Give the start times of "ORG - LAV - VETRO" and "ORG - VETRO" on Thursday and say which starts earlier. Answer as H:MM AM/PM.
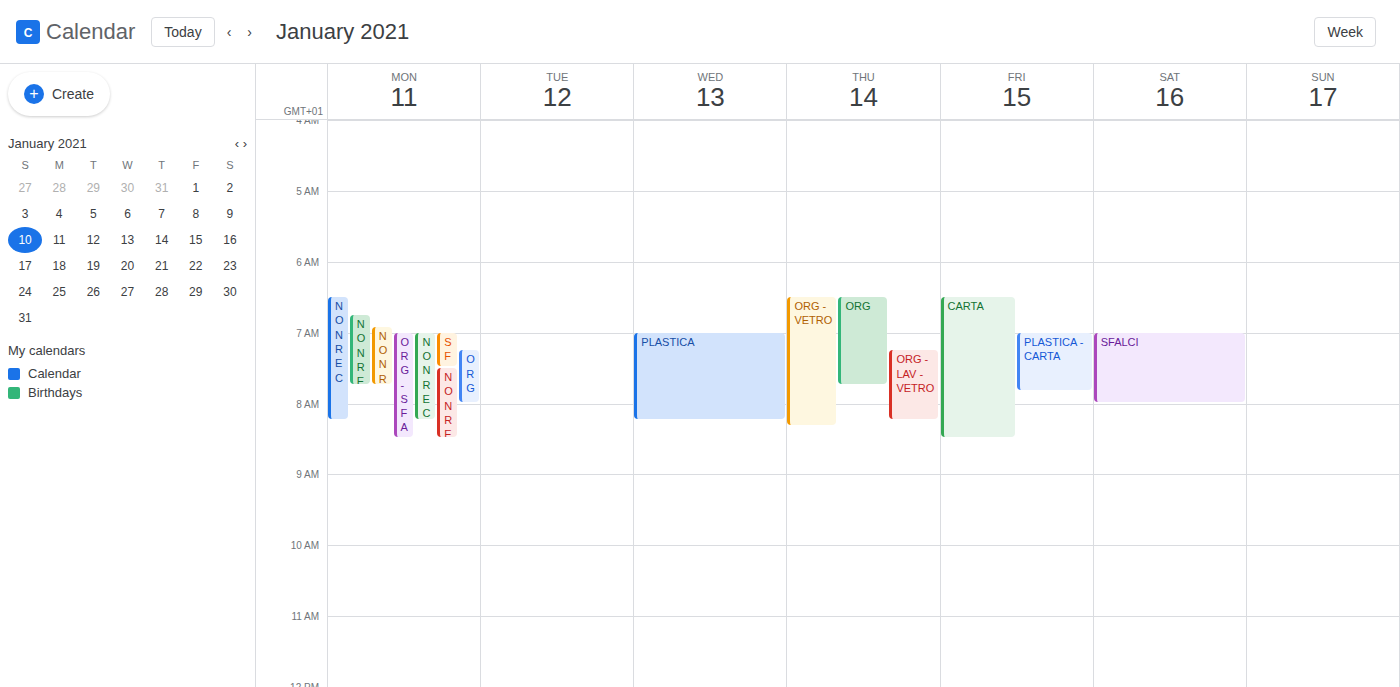
"ORG - VETRO" 6:30 AM; "ORG - LAV - VETRO" 7:15 AM.